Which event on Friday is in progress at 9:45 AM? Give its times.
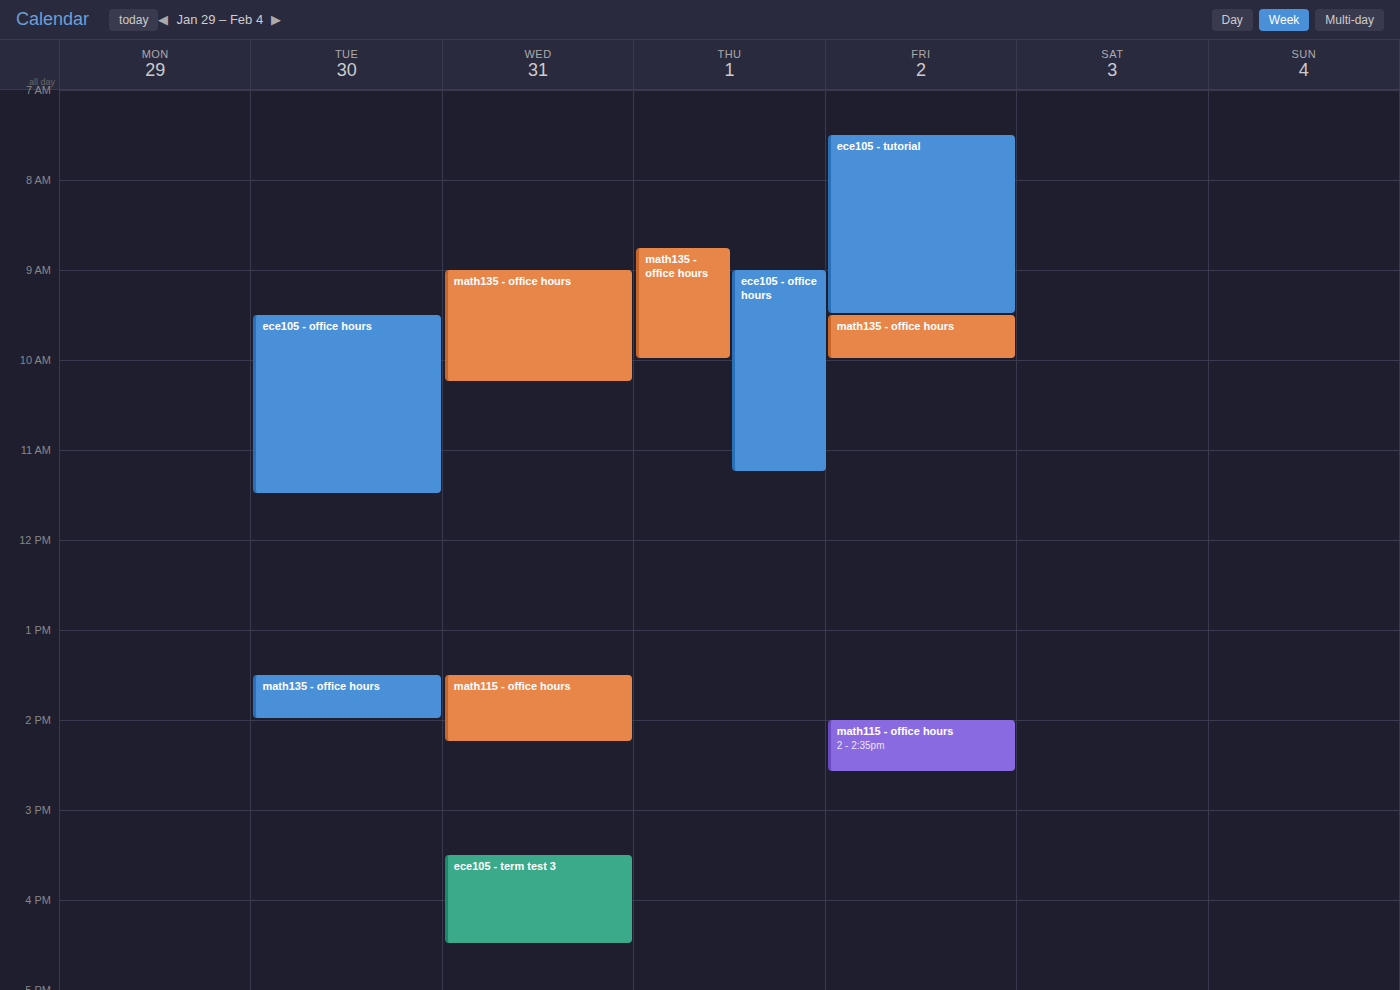
"math135 - office hours", 9:30 AM to 10:00 AM